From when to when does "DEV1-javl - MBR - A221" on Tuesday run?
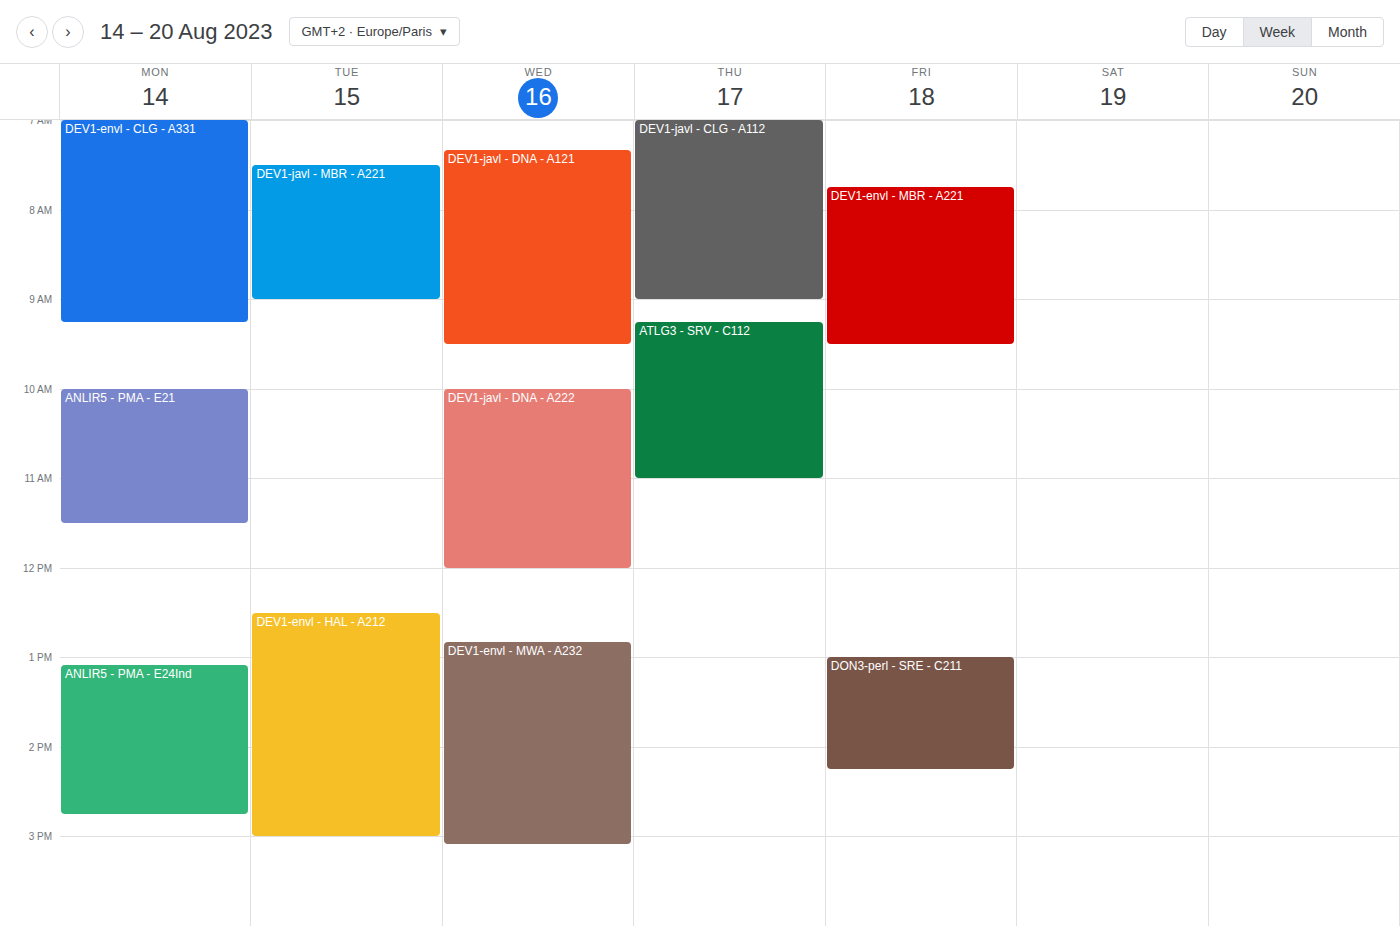
7:30 AM to 9:00 AM